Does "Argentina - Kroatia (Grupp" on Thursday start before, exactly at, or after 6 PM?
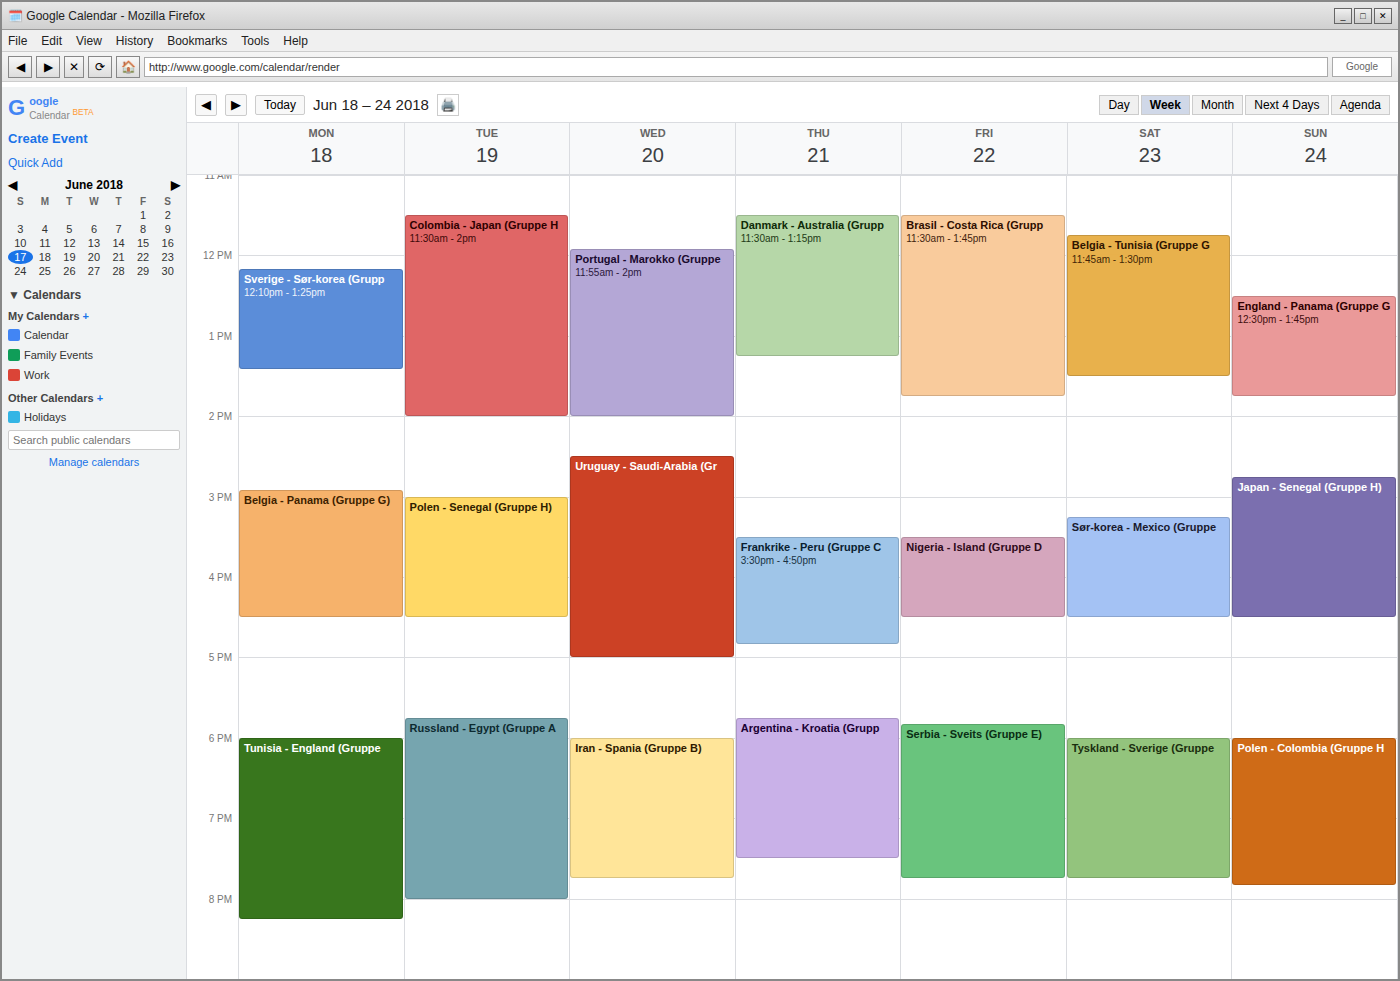
5:45 PM -- before 6 PM, 15 minutes above the 6 PM line.